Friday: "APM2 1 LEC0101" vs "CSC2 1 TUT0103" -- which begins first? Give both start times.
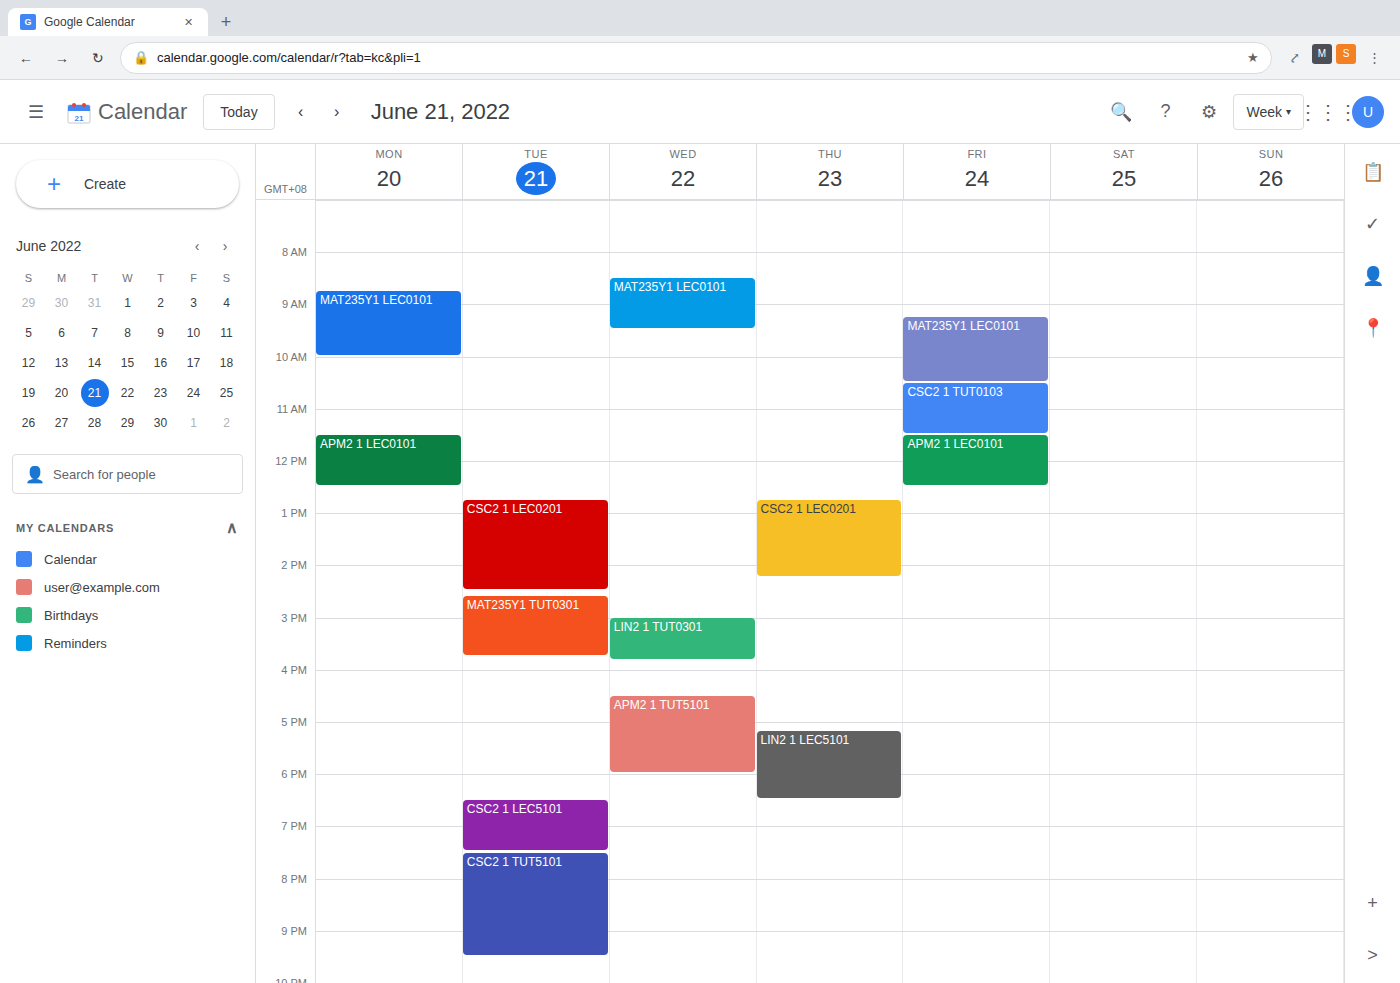
"CSC2 1 TUT0103" 10:30 AM; "APM2 1 LEC0101" 11:30 AM.